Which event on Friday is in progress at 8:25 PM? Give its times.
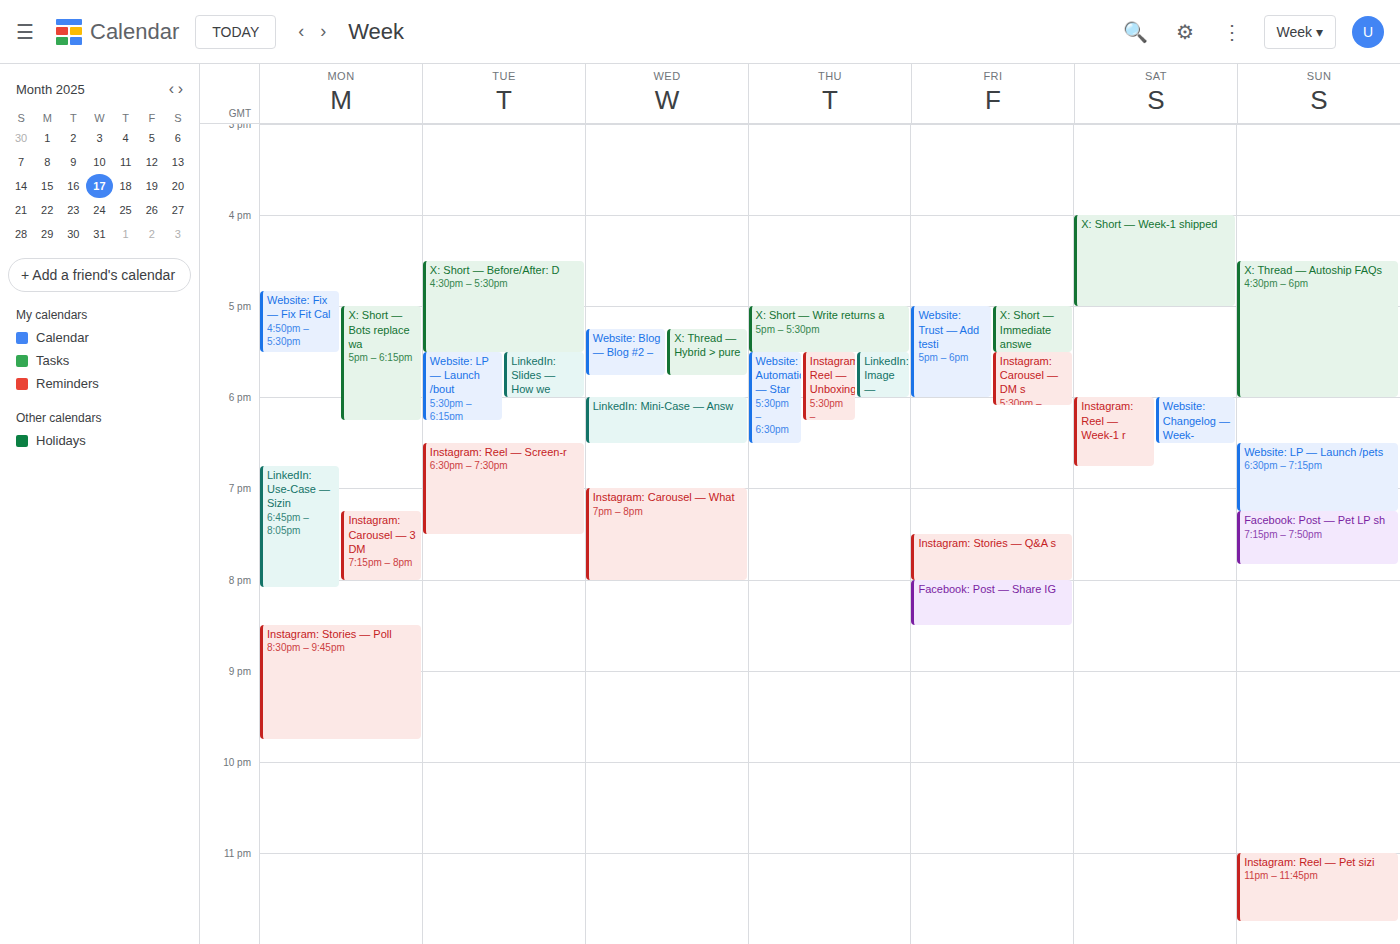
"Facebook: Post — Share IG", 8:00 PM to 8:30 PM